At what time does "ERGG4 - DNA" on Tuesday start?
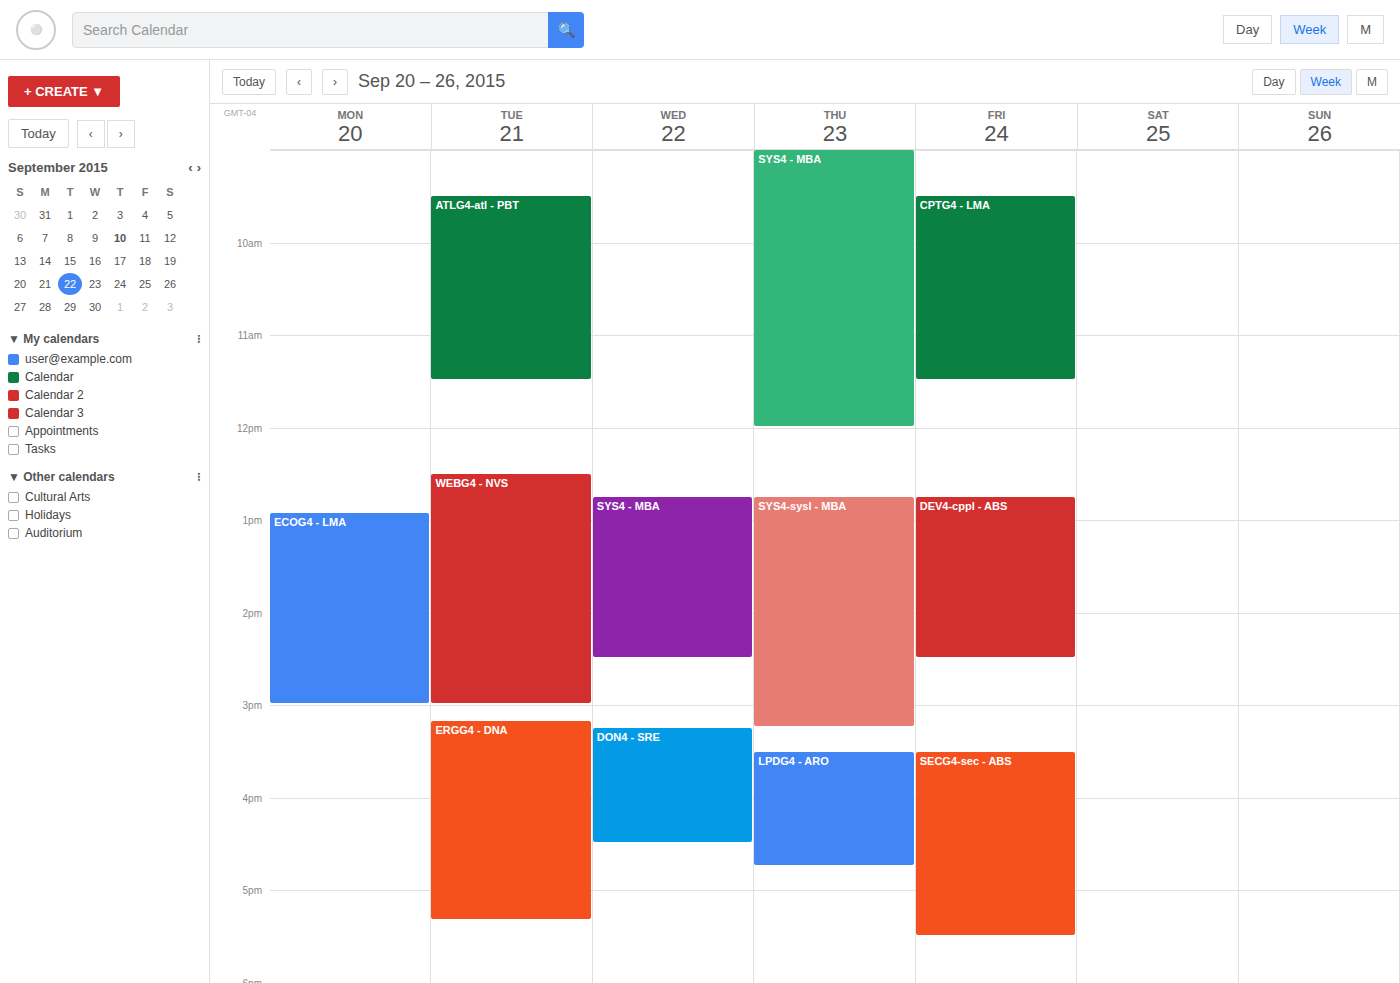
3:10 PM